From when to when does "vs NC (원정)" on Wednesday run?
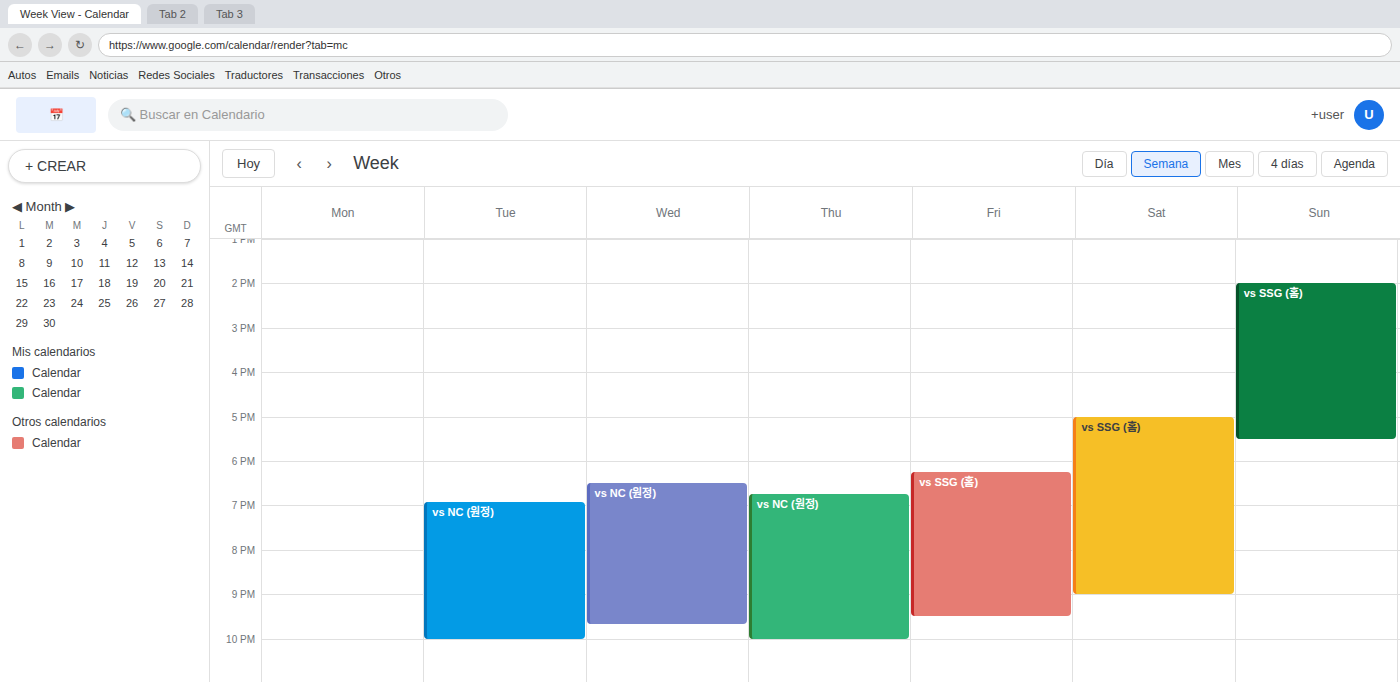
6:30 PM to 9:40 PM